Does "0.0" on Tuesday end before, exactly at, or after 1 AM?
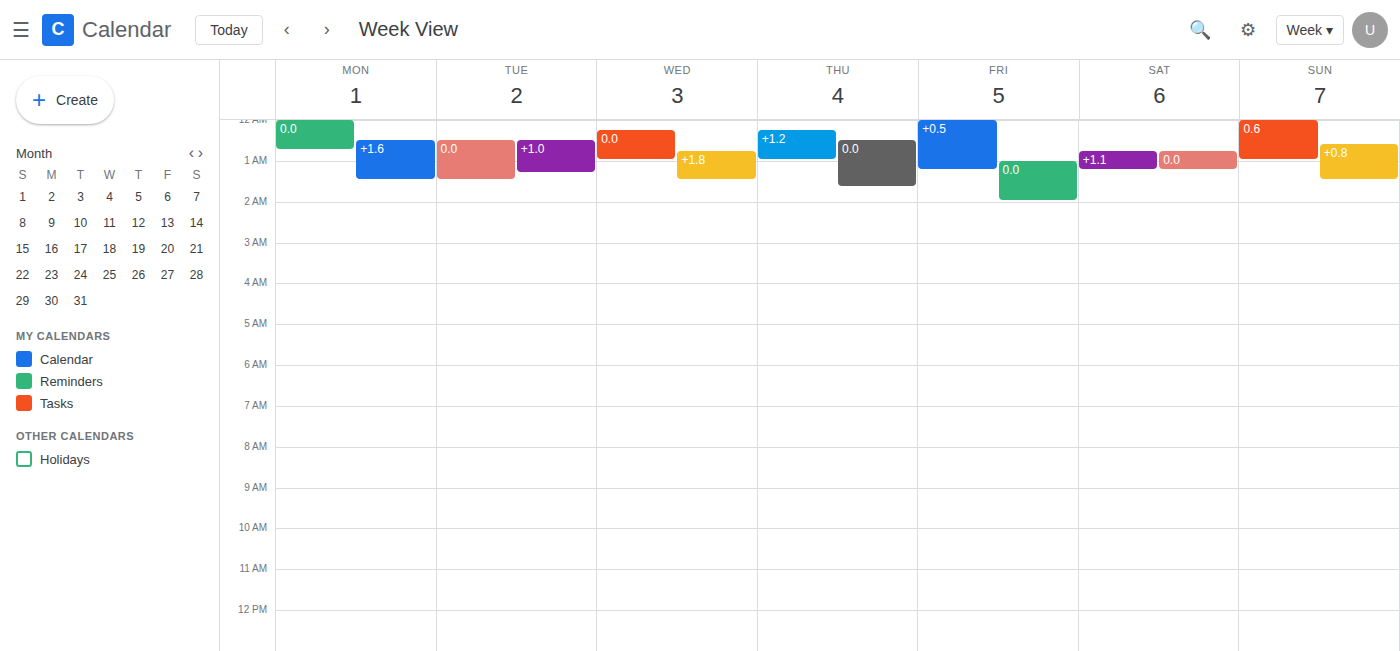
1:30 AM -- after 1 AM, 30 minutes below the 1 AM line.